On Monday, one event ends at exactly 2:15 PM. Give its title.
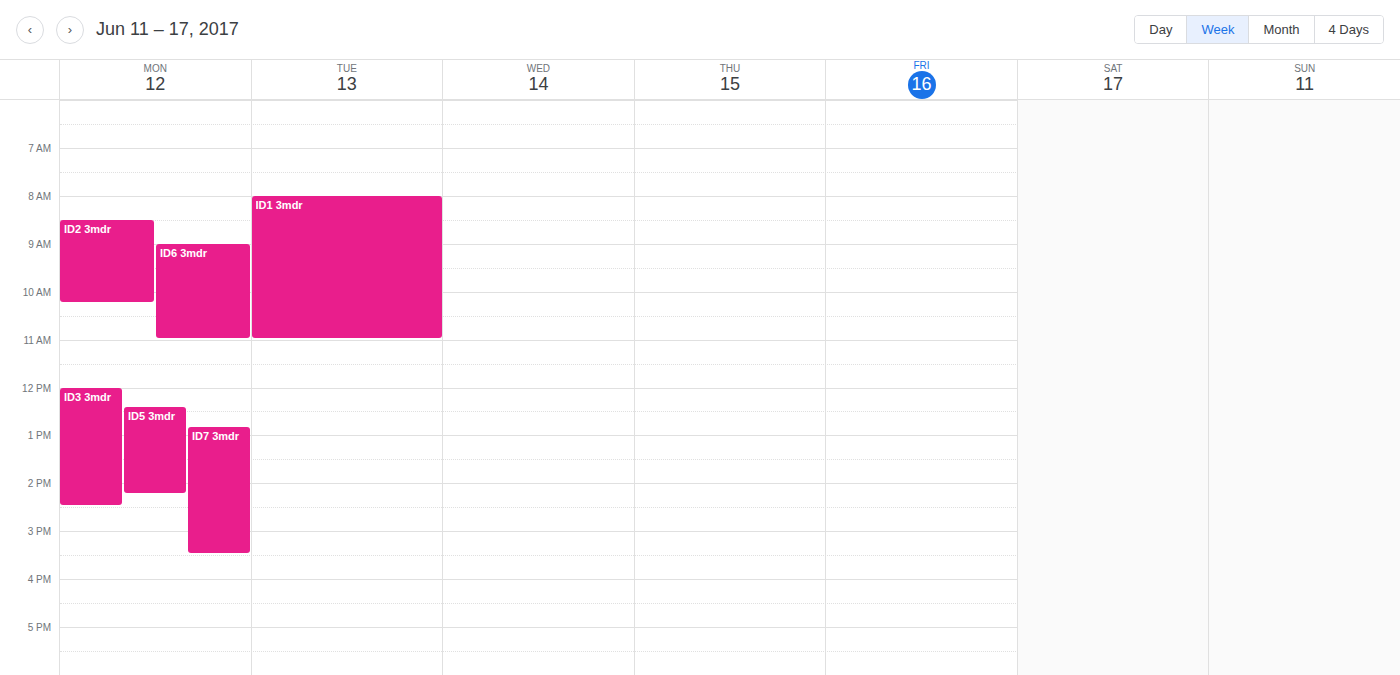
"ID5 3mdr"